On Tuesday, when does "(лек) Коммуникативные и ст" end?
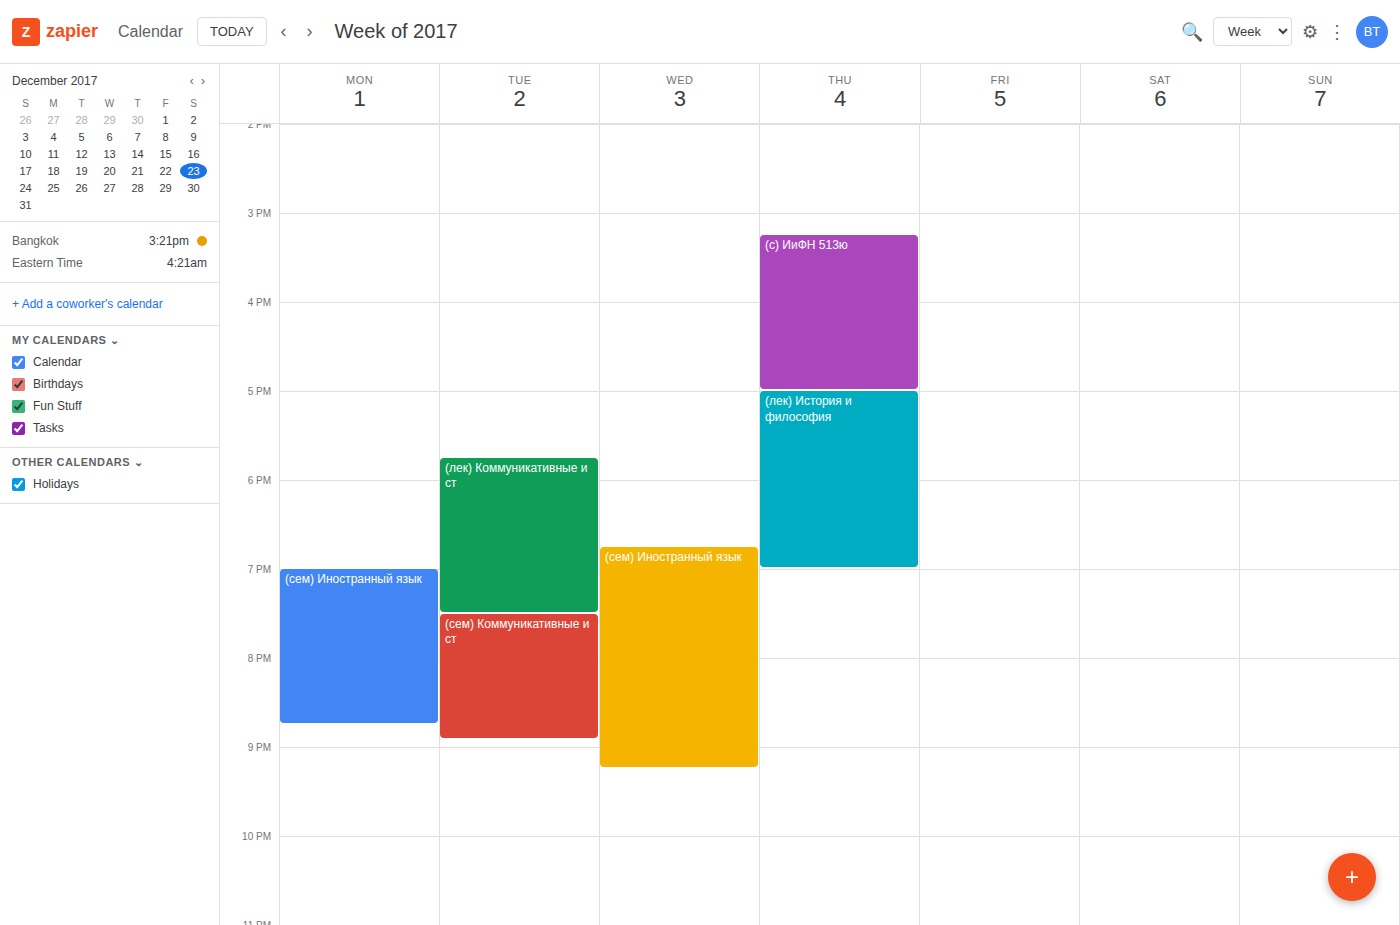
7:30 PM